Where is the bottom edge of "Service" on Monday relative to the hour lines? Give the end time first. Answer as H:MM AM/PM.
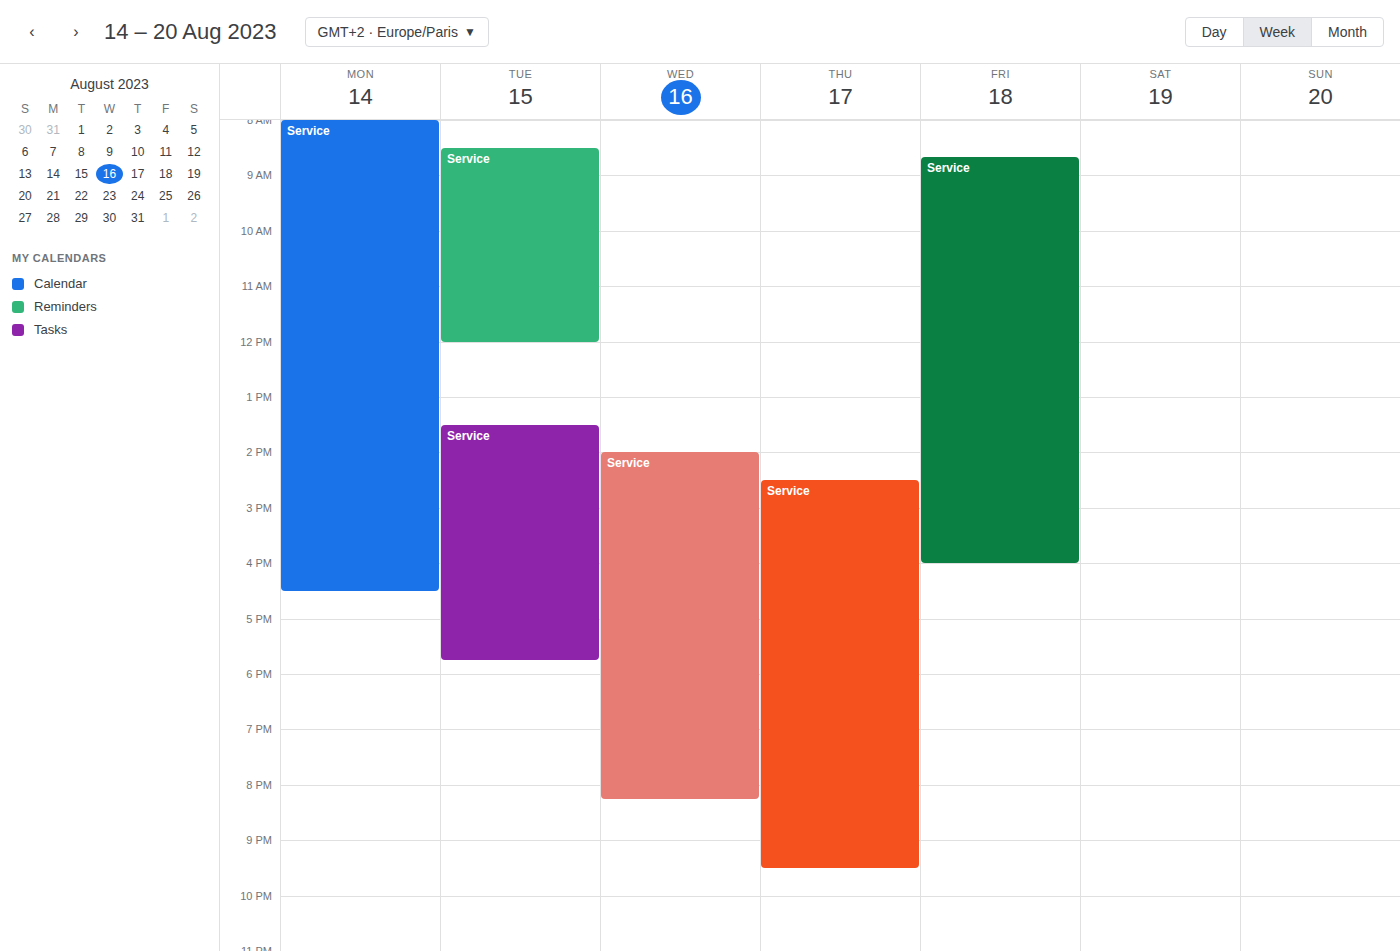
4:30 PM -- halfway between the 4 PM and 5 PM lines.